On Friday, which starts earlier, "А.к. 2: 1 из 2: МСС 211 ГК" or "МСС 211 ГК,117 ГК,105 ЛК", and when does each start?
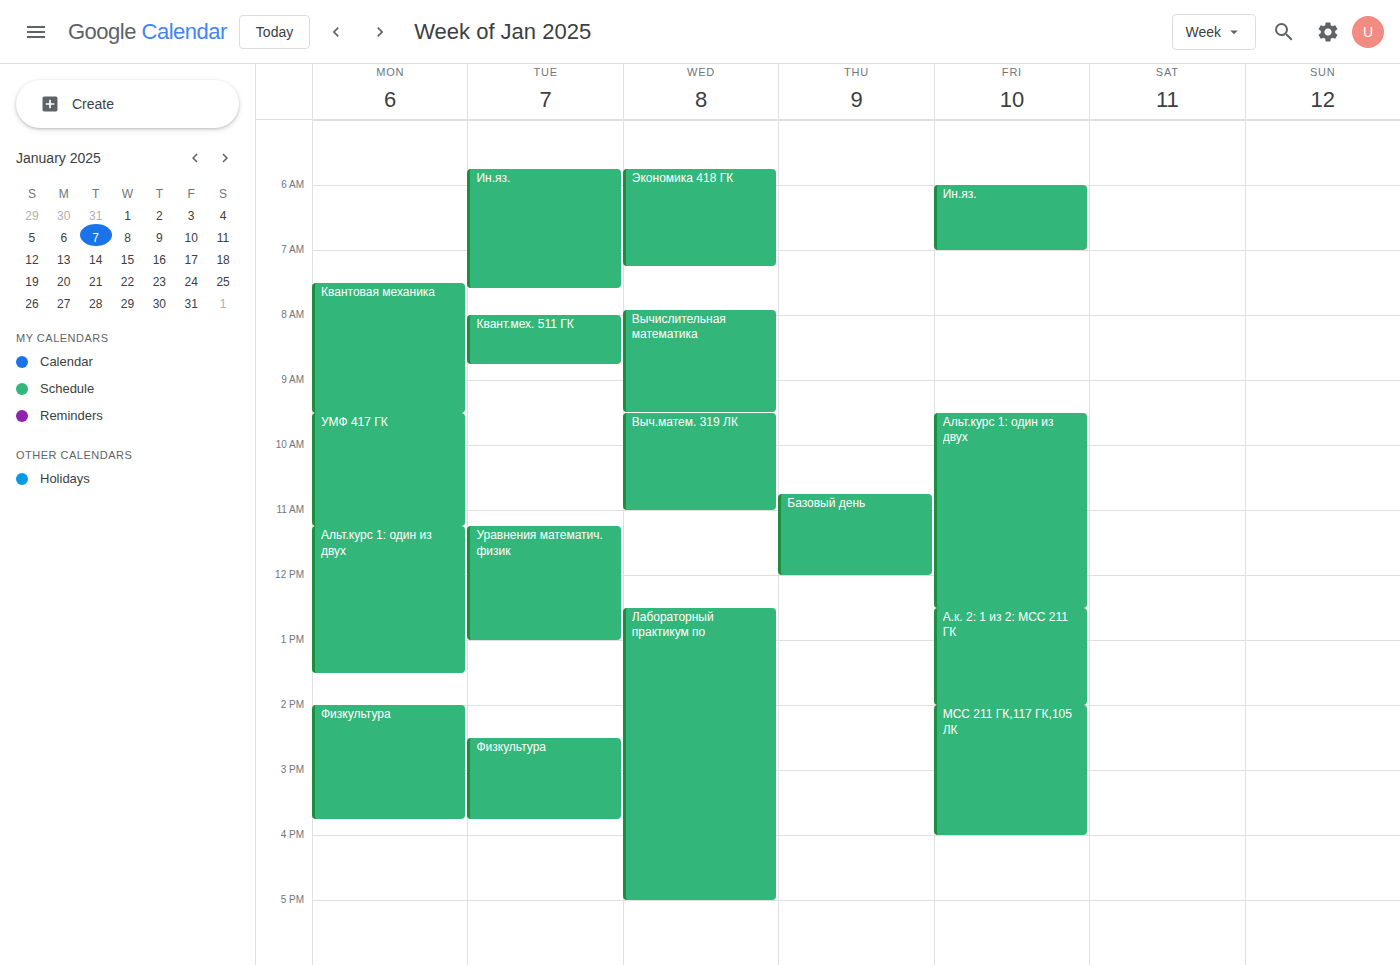
"А.к. 2: 1 из 2: МСС 211 ГК" 12:30 PM; "МСС 211 ГК,117 ГК,105 ЛК" 2:00 PM.